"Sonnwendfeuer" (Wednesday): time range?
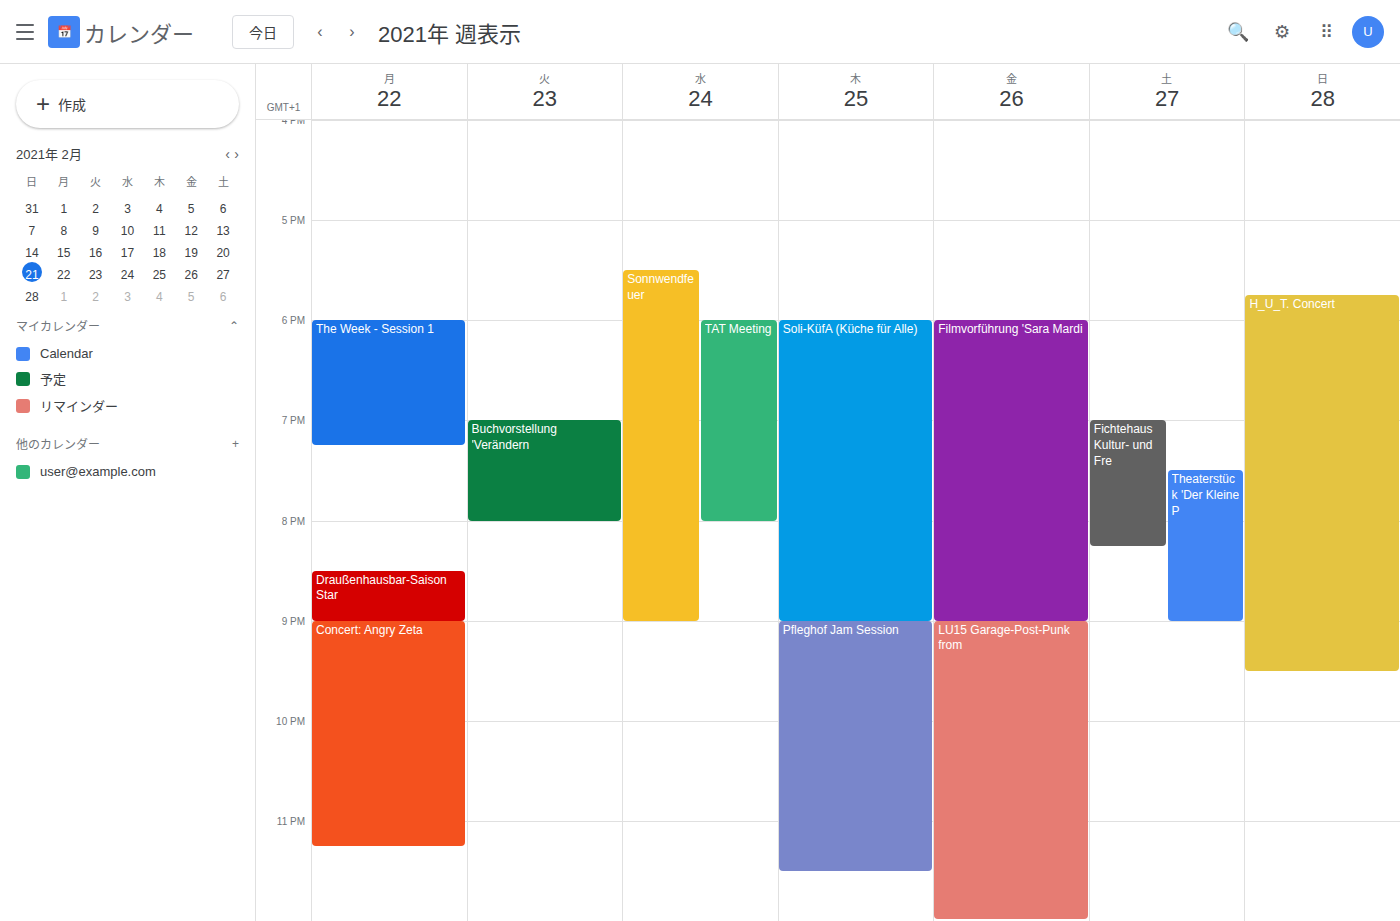
5:30 PM to 9:00 PM